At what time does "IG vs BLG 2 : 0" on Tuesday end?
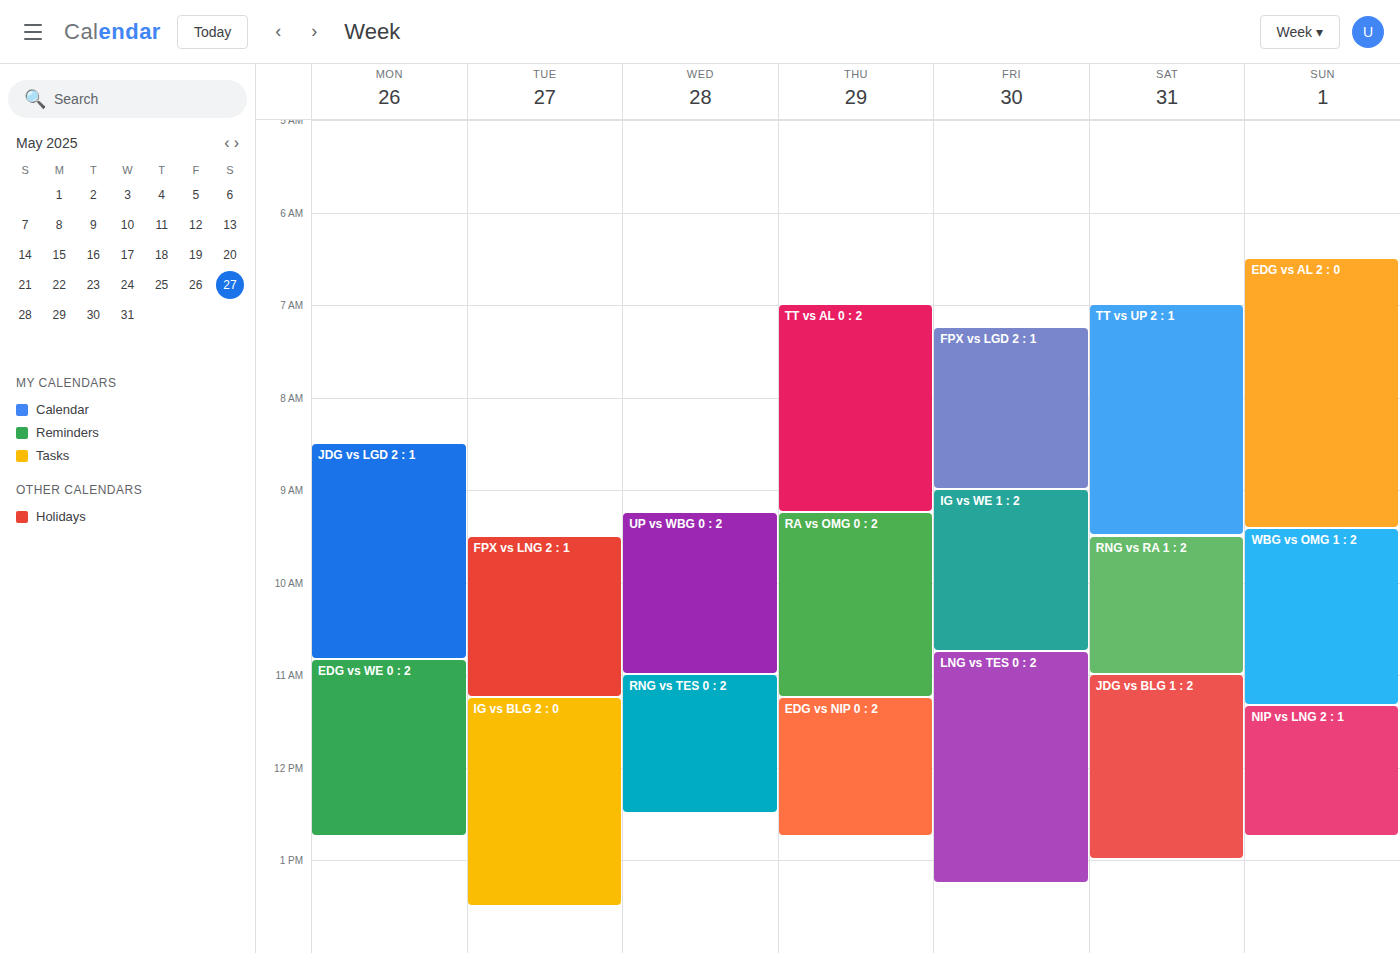
13:30